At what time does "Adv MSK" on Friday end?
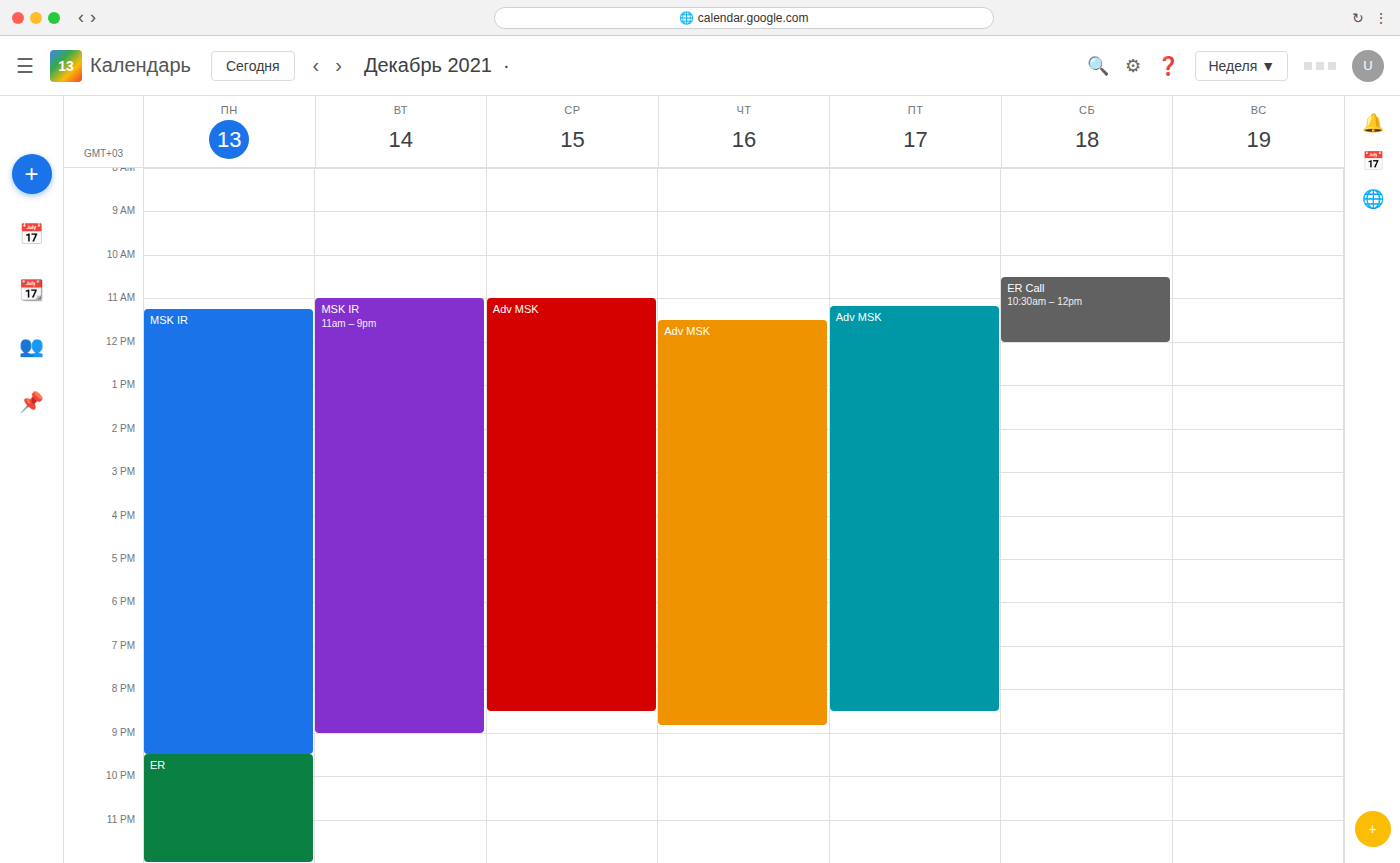
8:30 PM